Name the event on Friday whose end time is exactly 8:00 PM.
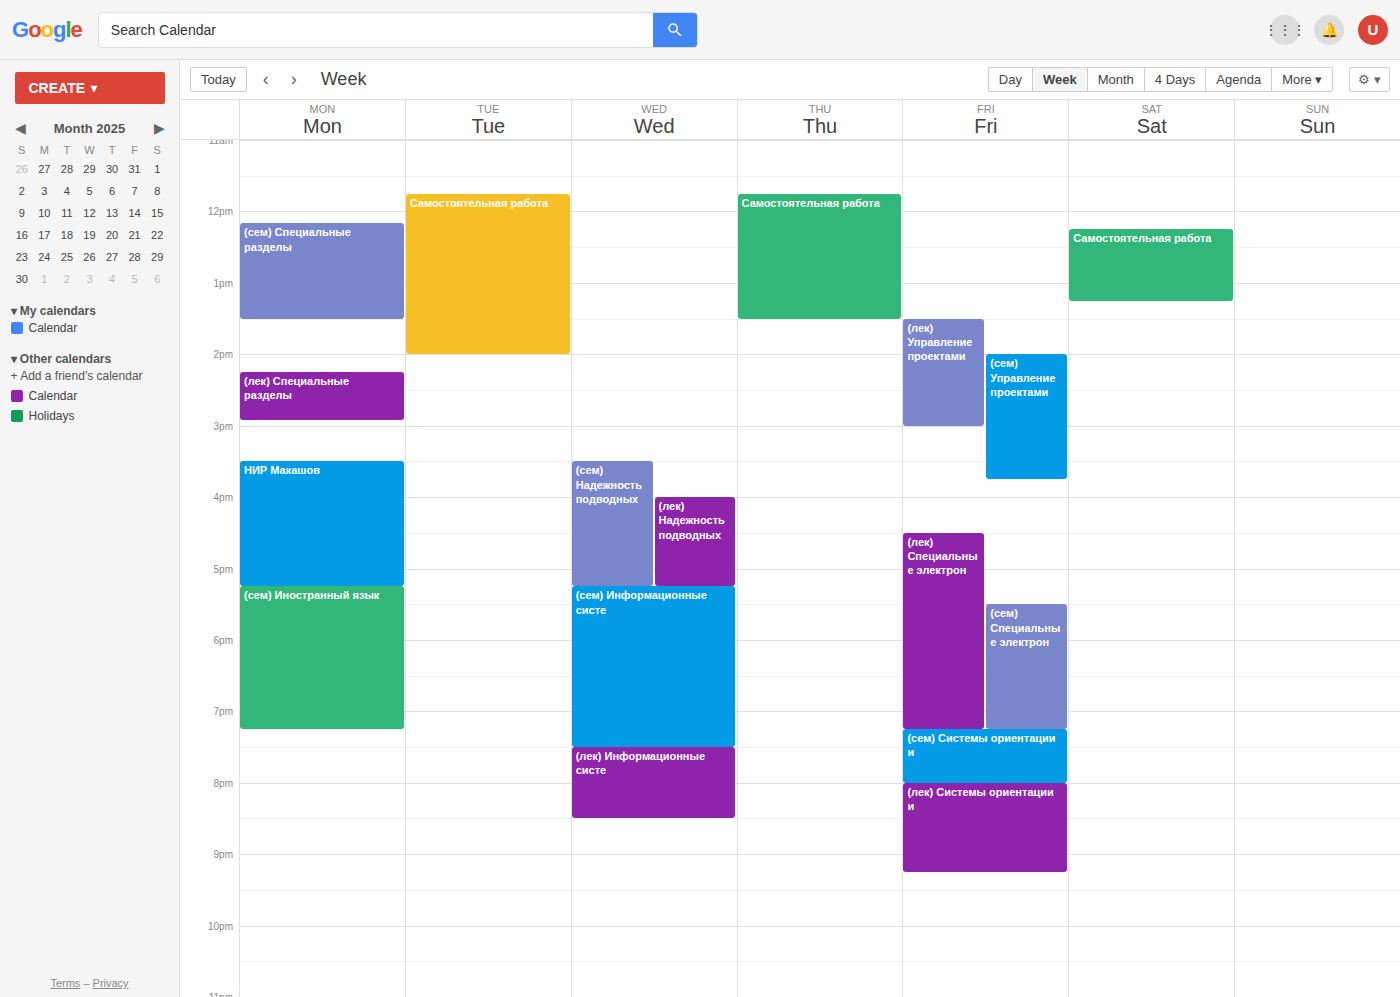
"(сем) Системы ориентации и"